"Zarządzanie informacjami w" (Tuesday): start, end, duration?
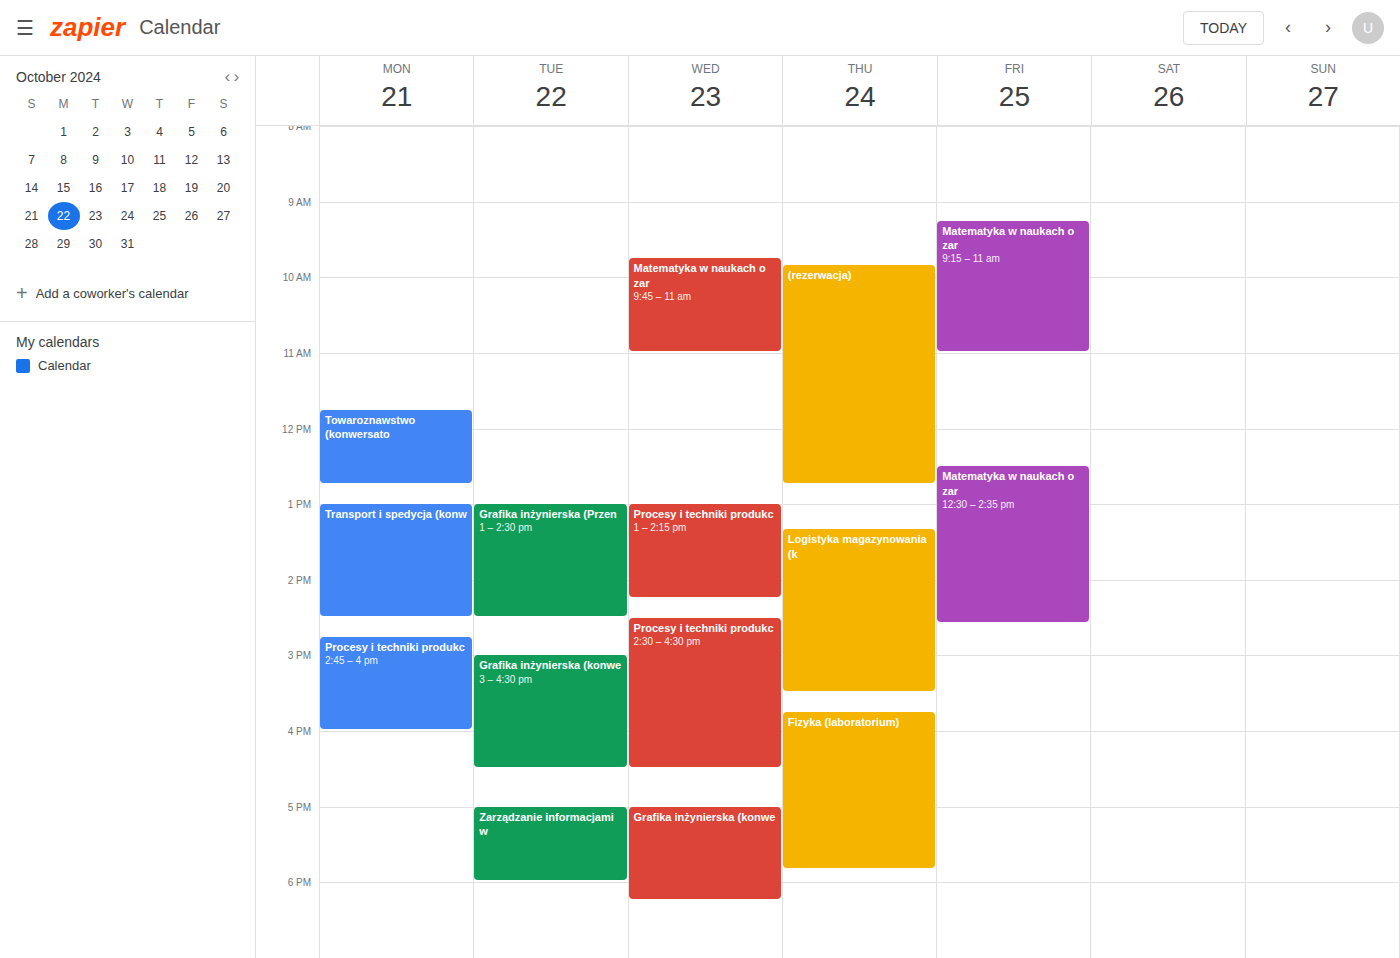
5:00 PM to 6:00 PM, 1 hour